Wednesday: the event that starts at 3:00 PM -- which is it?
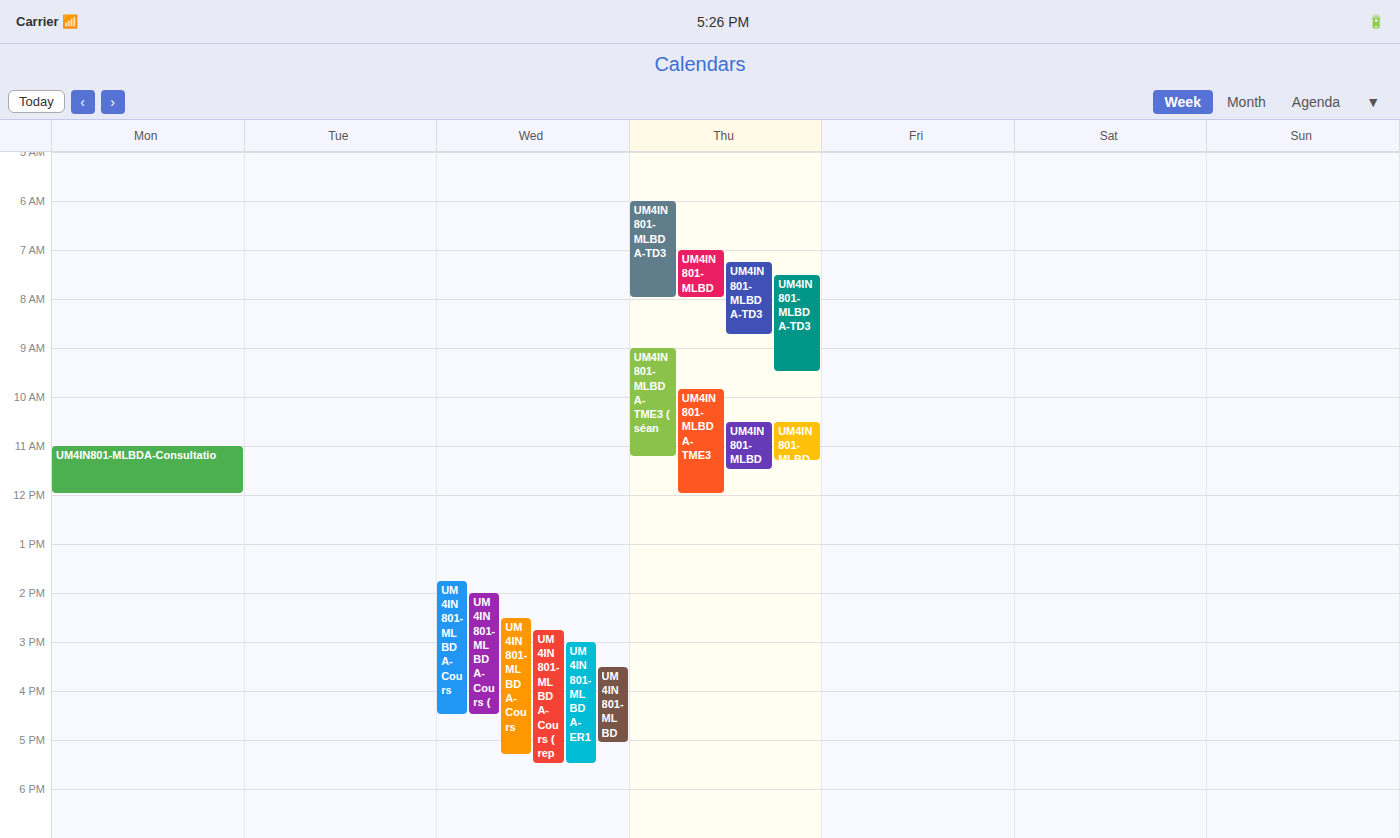
"UM4IN801-MLBDA-ER1"